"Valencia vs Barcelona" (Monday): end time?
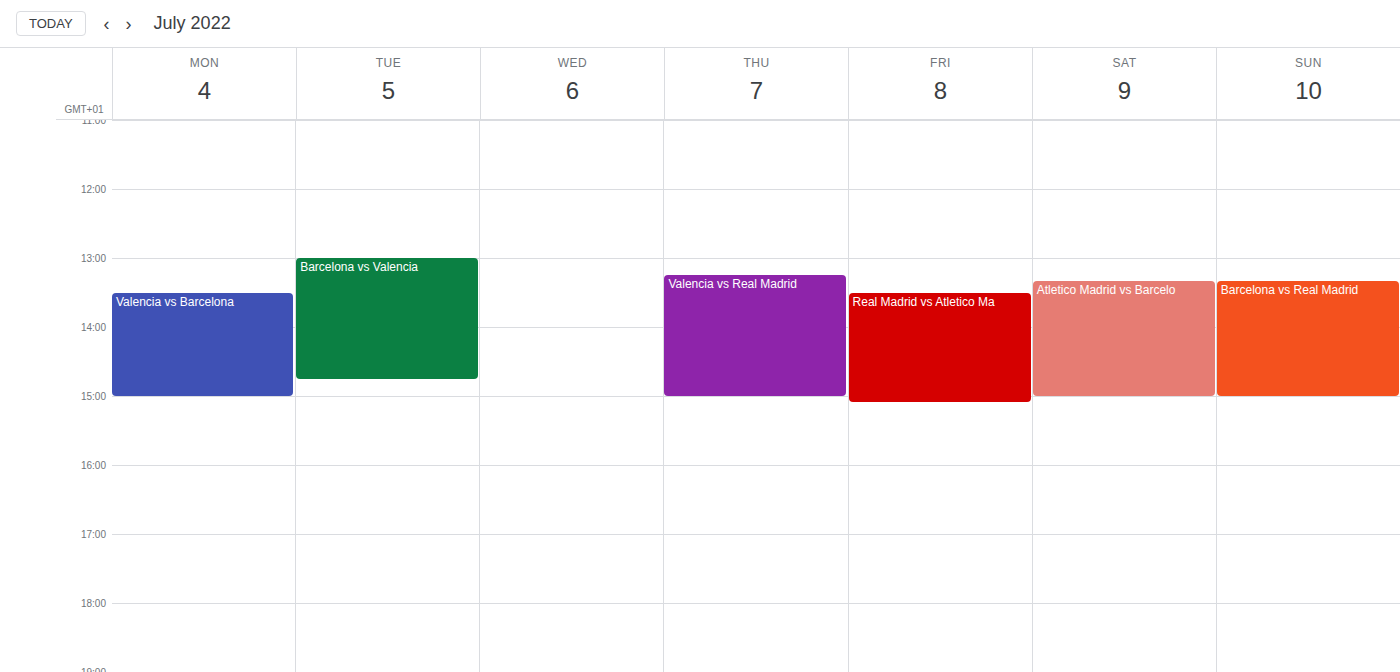
3:00 PM